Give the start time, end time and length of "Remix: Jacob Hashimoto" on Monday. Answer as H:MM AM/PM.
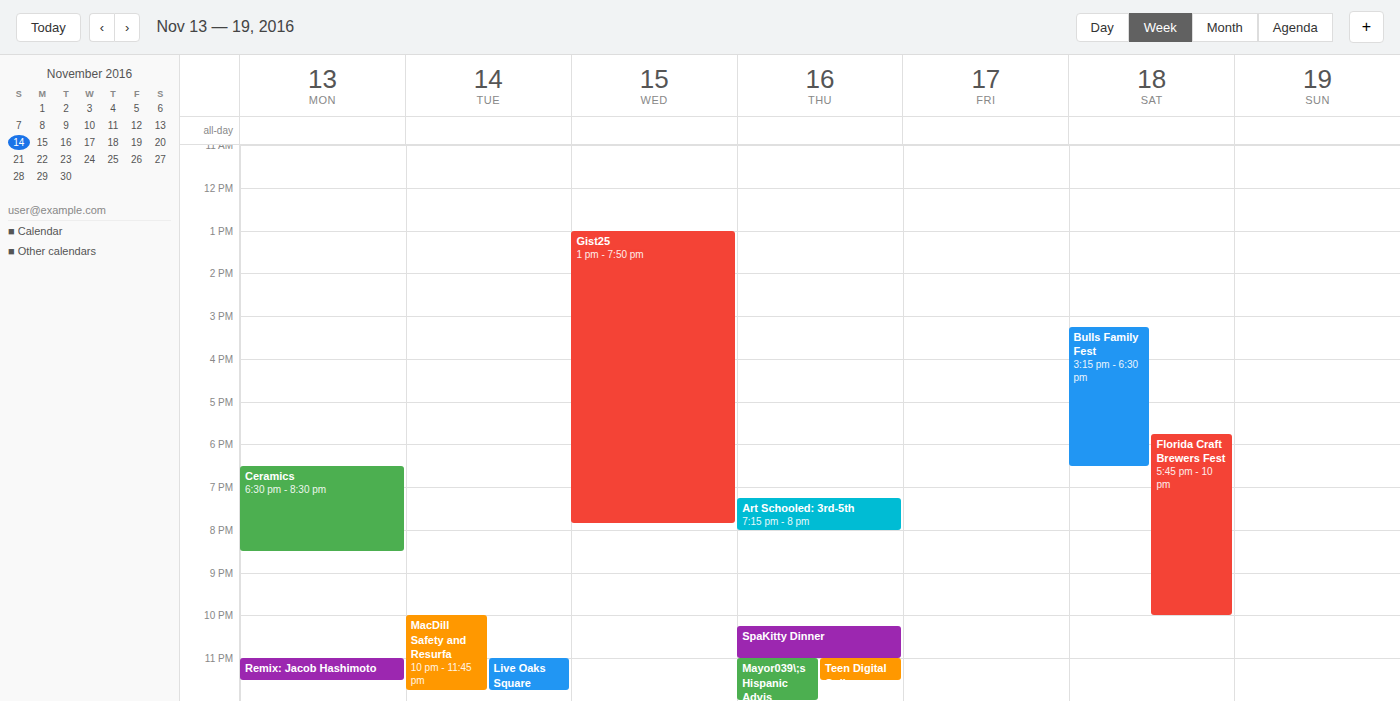
11:00 PM to 11:30 PM, 30 minutes